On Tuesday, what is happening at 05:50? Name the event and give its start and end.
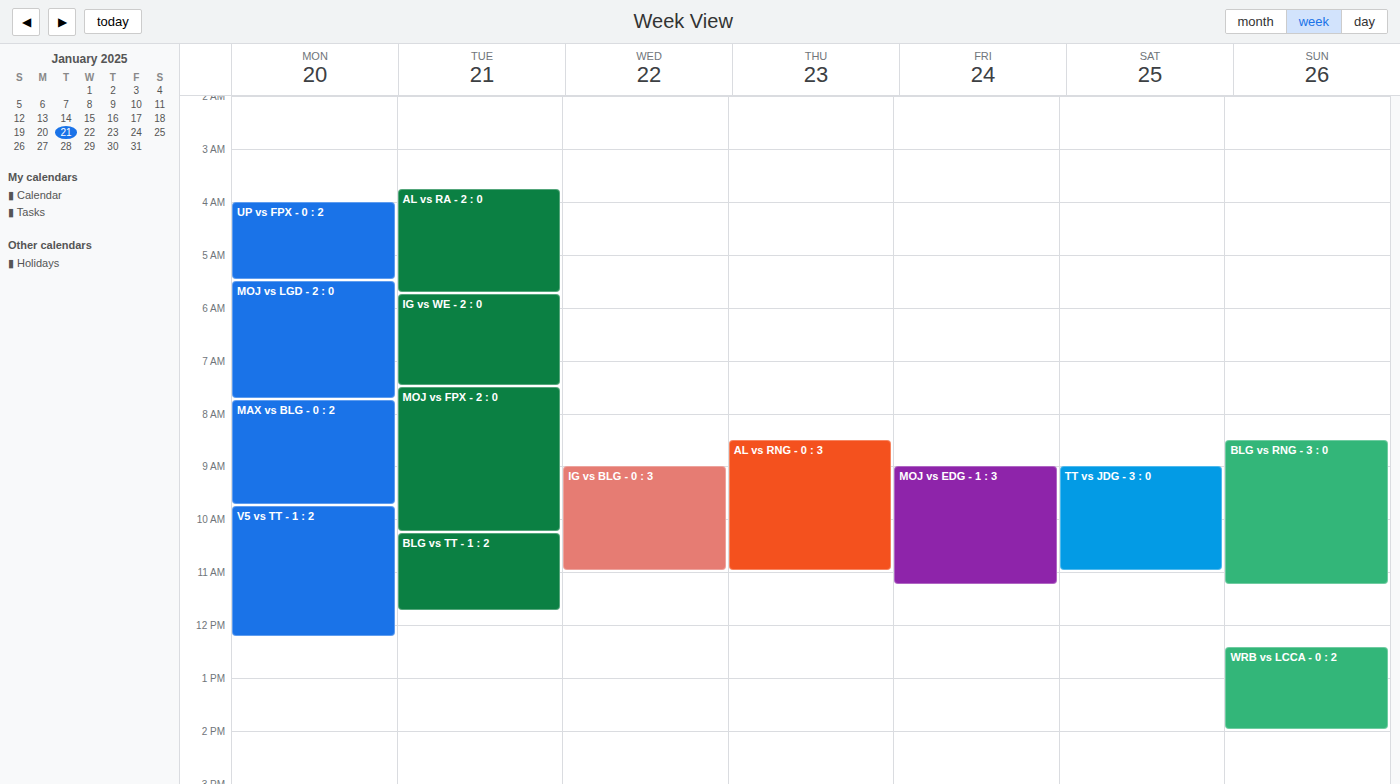
"IG vs WE - 2 : 0", 05:45 to 07:30